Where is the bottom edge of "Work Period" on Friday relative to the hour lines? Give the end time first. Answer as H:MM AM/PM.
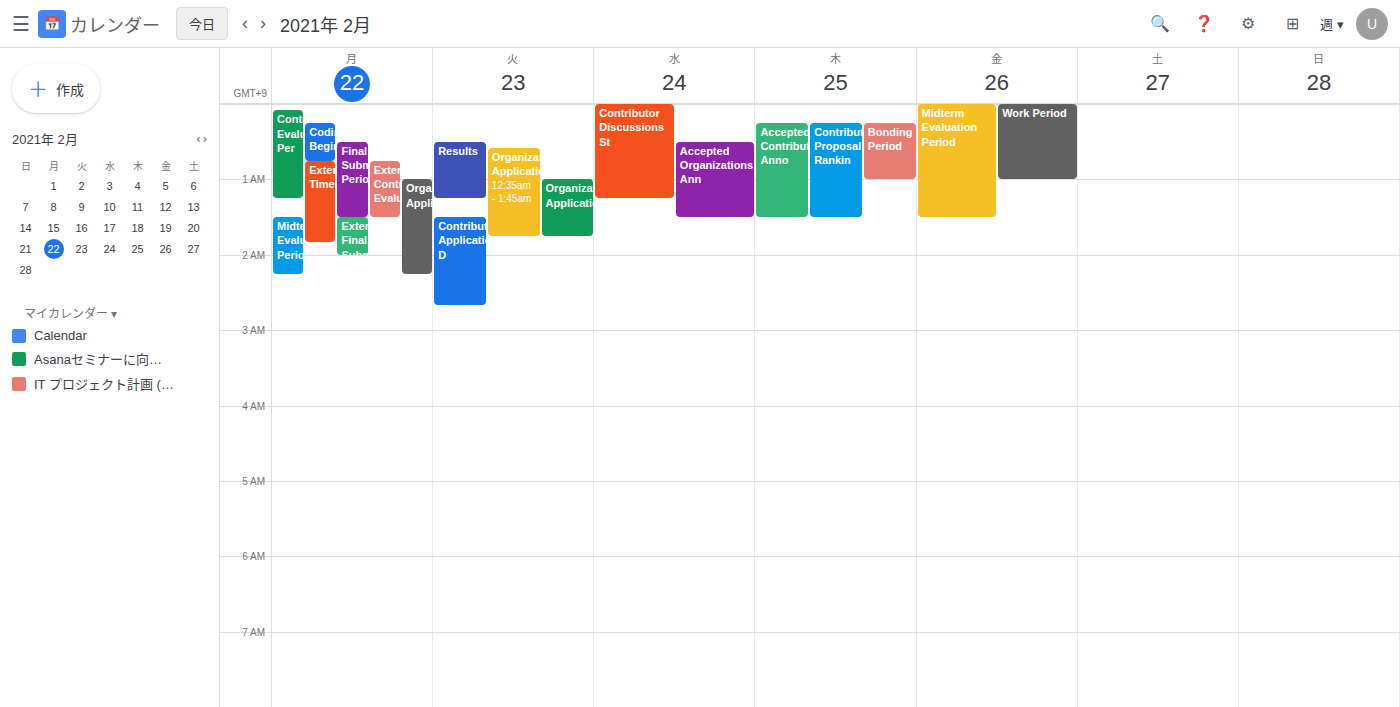
1:00 AM -- exactly on the 1 AM line.